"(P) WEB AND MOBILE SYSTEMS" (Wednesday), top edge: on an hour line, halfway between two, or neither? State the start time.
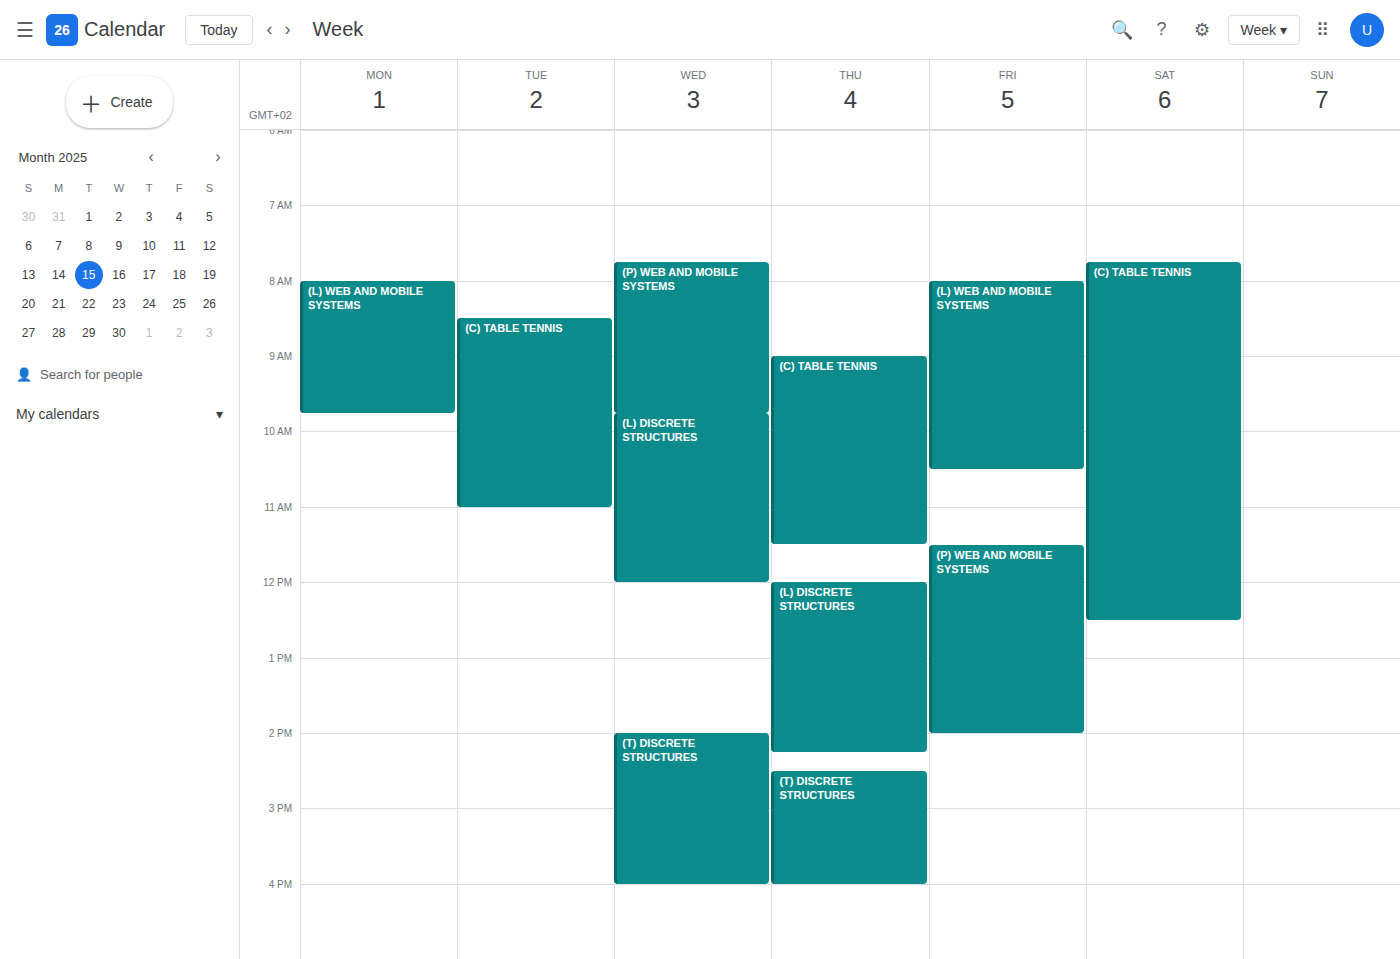
7:45 AM -- neither: three quarters of the way from the 7 AM line to the 8 AM line.